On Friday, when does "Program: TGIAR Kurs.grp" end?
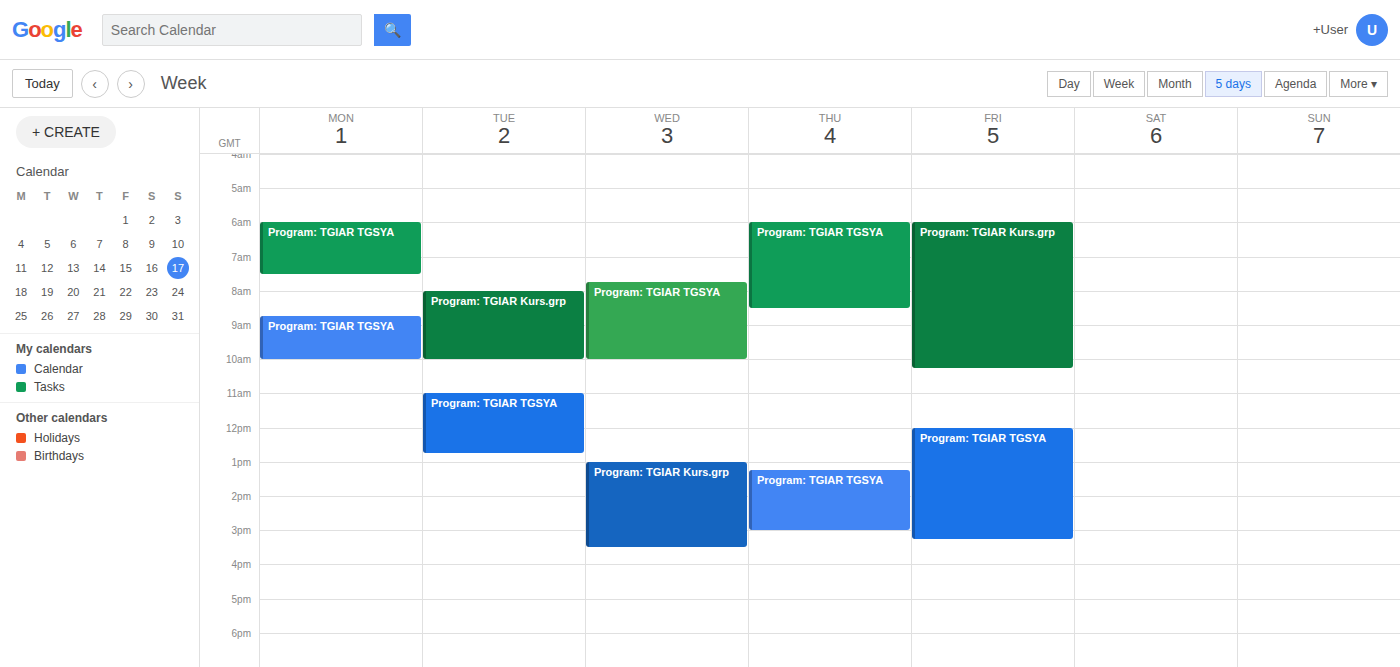
10:15 AM